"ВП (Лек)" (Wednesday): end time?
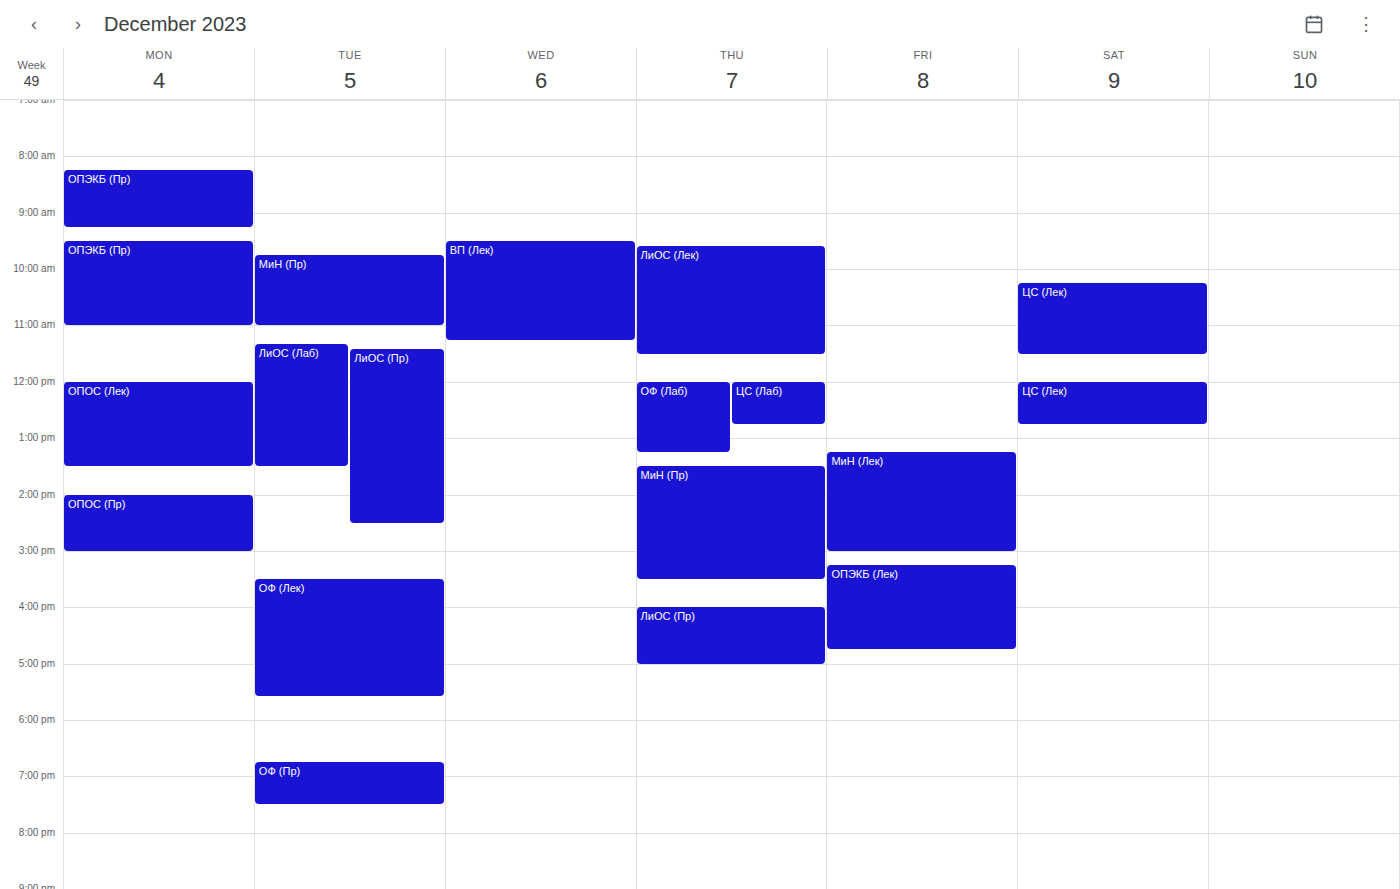
11:15 AM